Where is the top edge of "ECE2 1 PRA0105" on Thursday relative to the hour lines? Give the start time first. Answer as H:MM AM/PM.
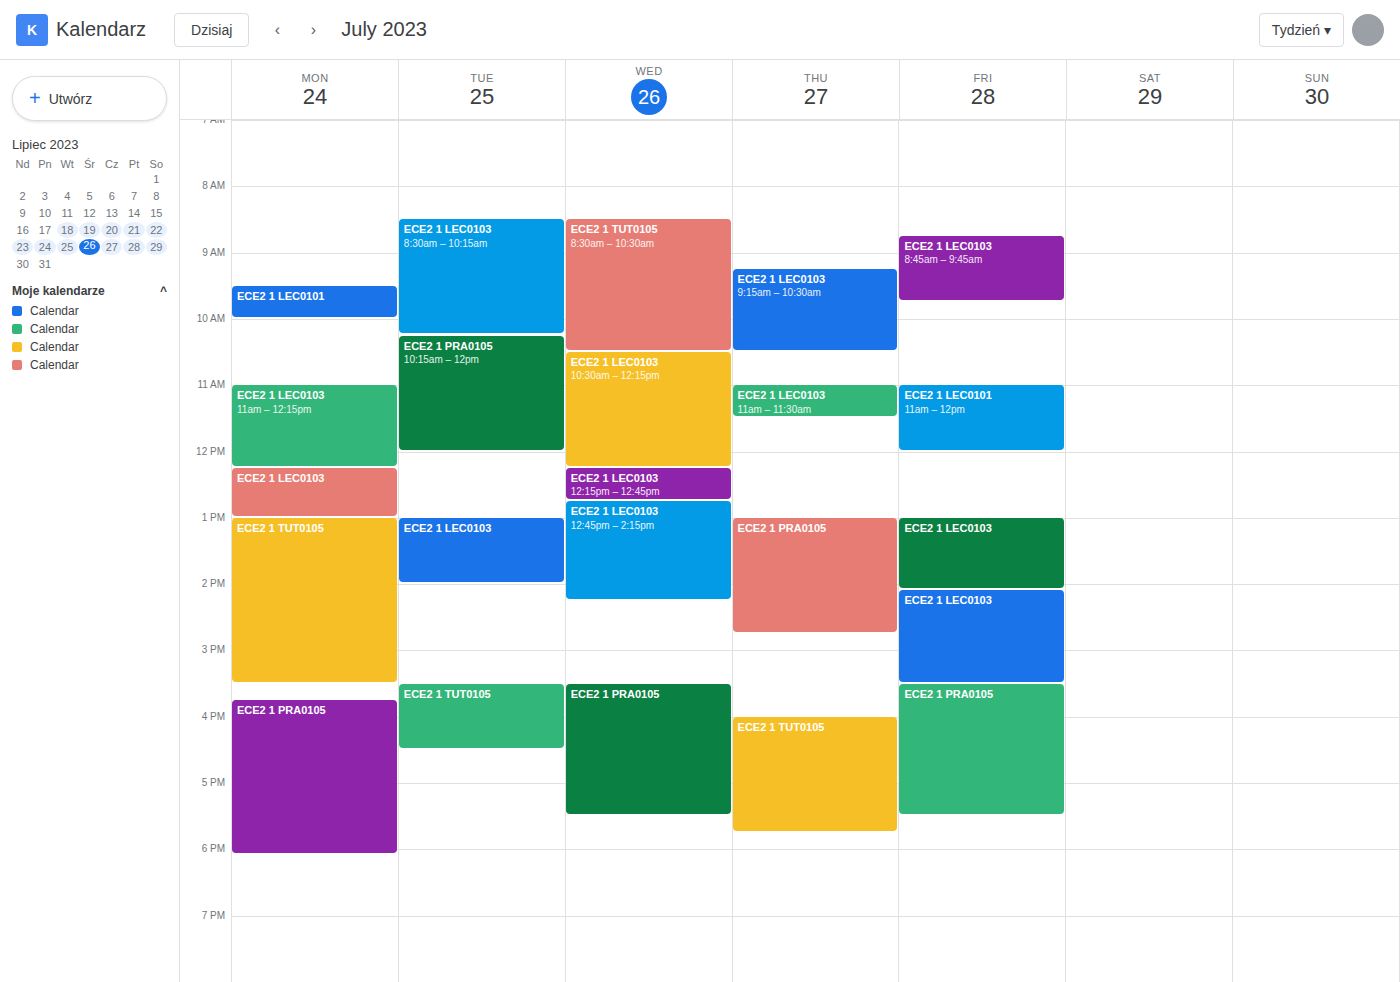
1:00 PM -- exactly on the 1 PM line.